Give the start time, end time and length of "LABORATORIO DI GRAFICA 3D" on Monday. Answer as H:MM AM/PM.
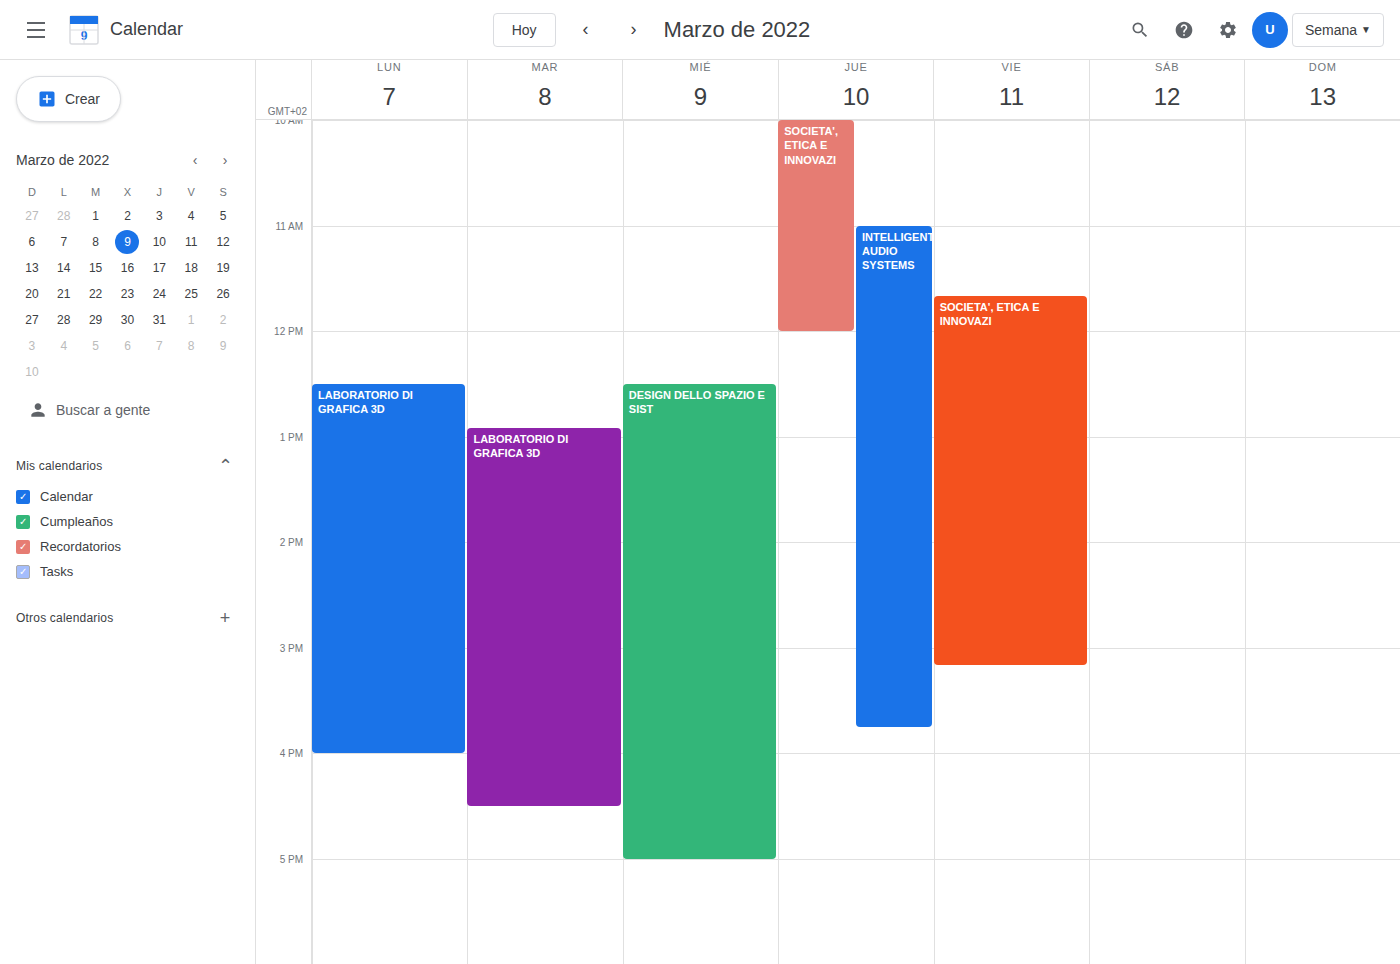
12:30 PM to 4:00 PM, 3 hours 30 minutes